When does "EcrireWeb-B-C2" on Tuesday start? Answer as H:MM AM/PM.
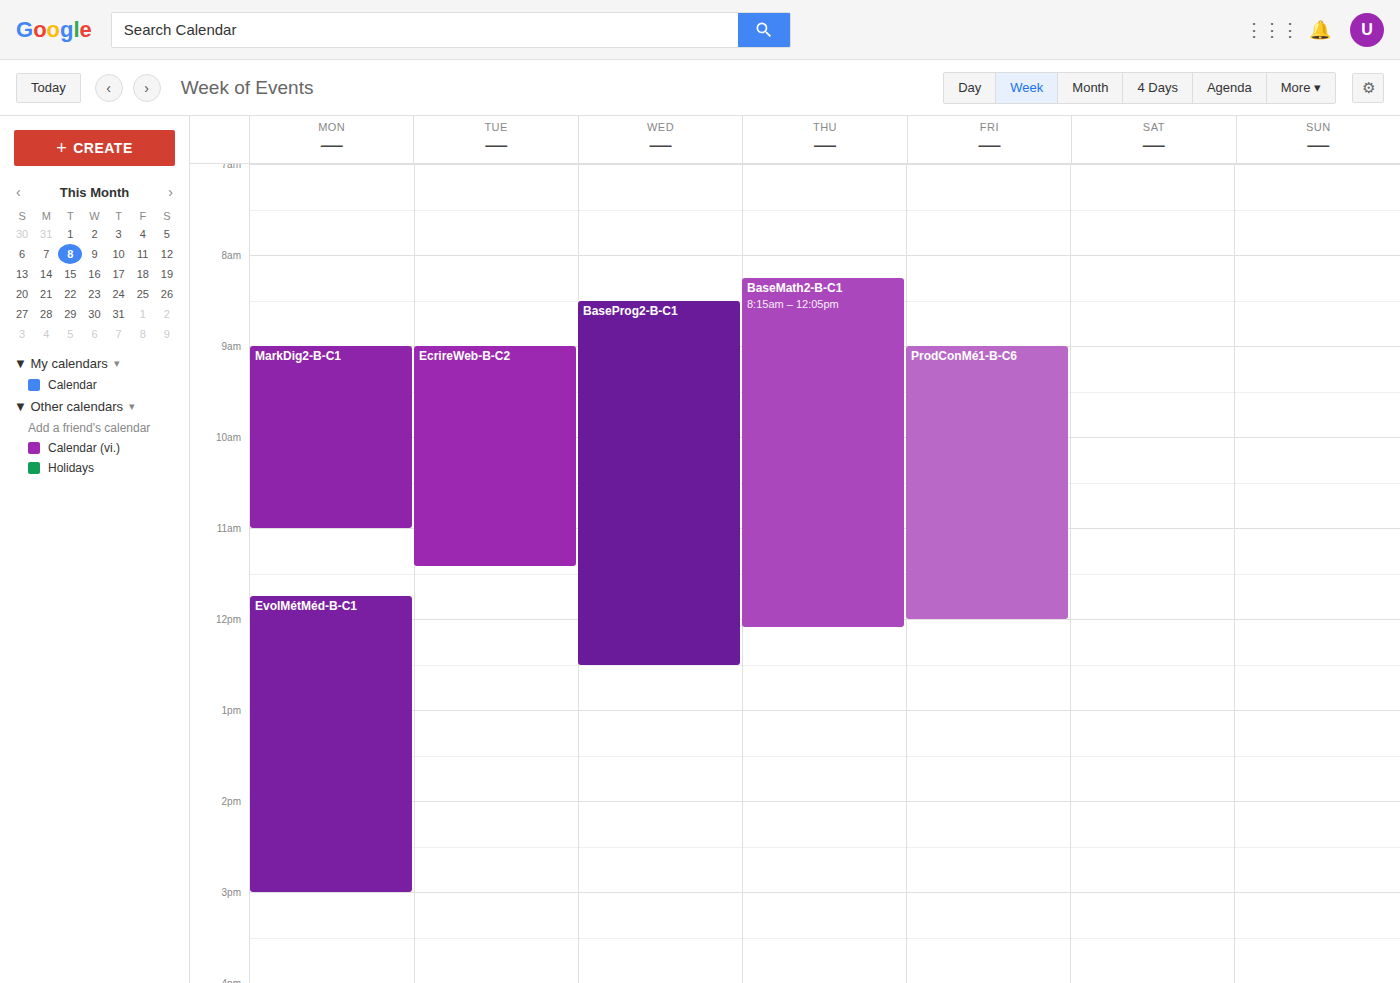
9:00 AM